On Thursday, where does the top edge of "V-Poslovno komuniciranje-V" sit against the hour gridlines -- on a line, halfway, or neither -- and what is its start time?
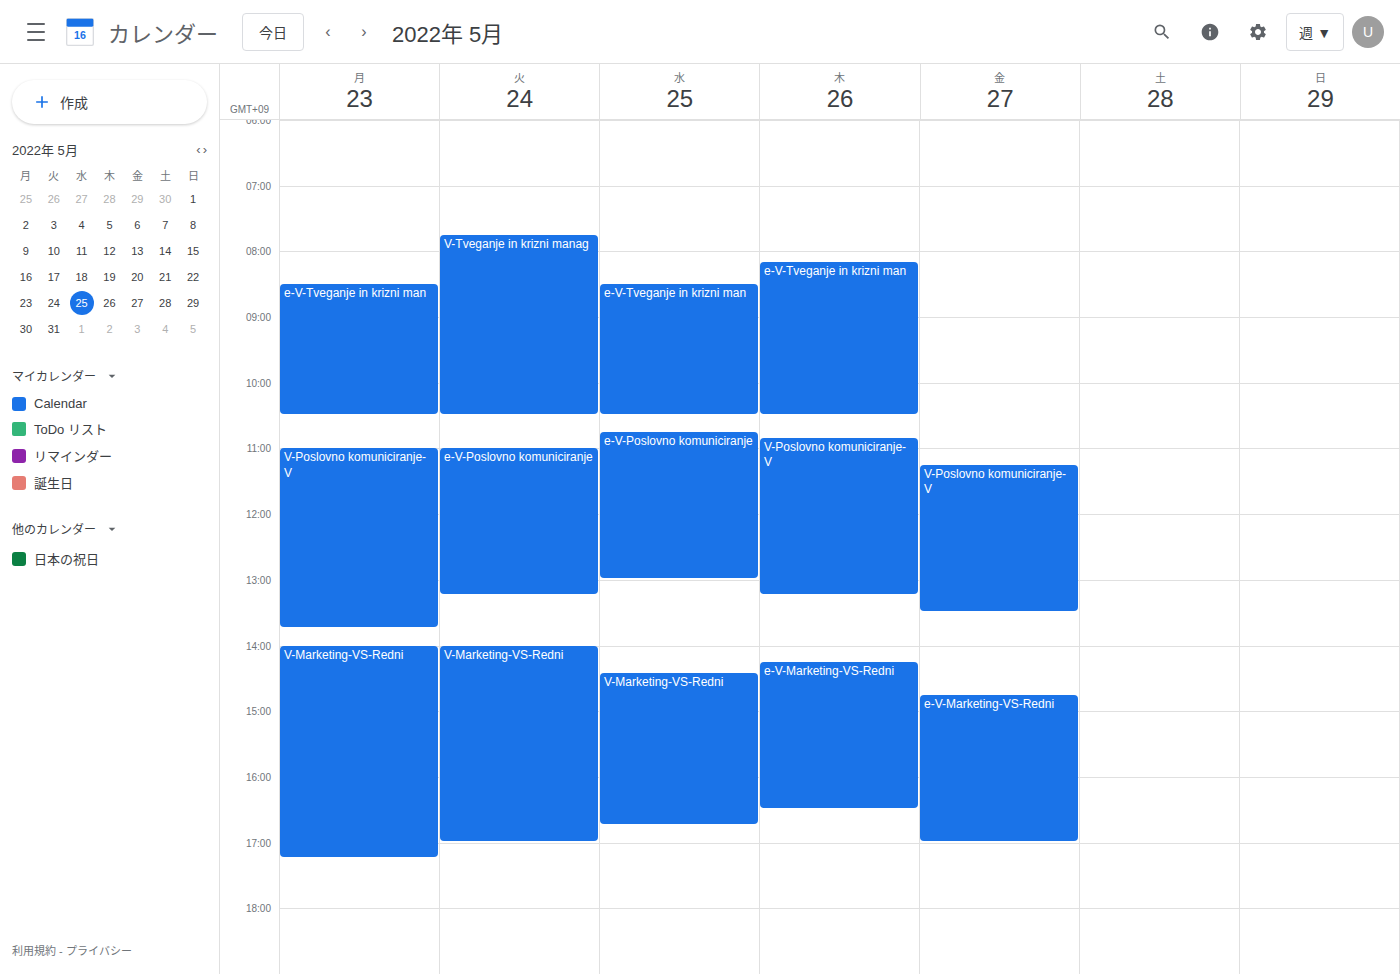
10:50 AM -- neither: 50 minutes below the 10 AM line and 10 minutes above the 11 AM line.